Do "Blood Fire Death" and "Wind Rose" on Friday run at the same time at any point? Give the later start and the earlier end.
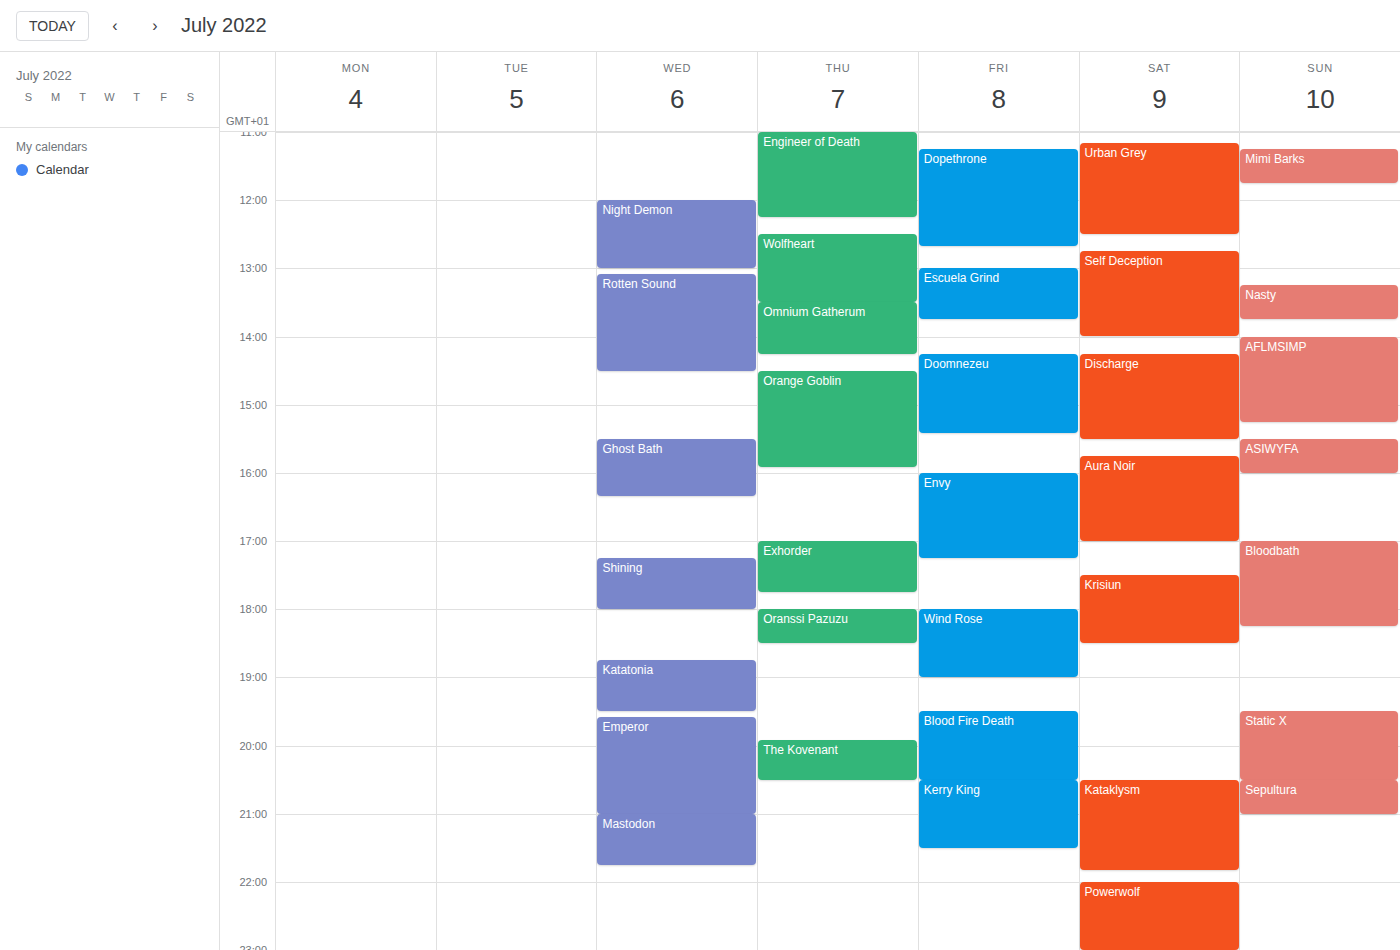
"Wind Rose" ends at 7:00 PM and "Blood Fire Death" starts at 7:30 PM -- no overlap.